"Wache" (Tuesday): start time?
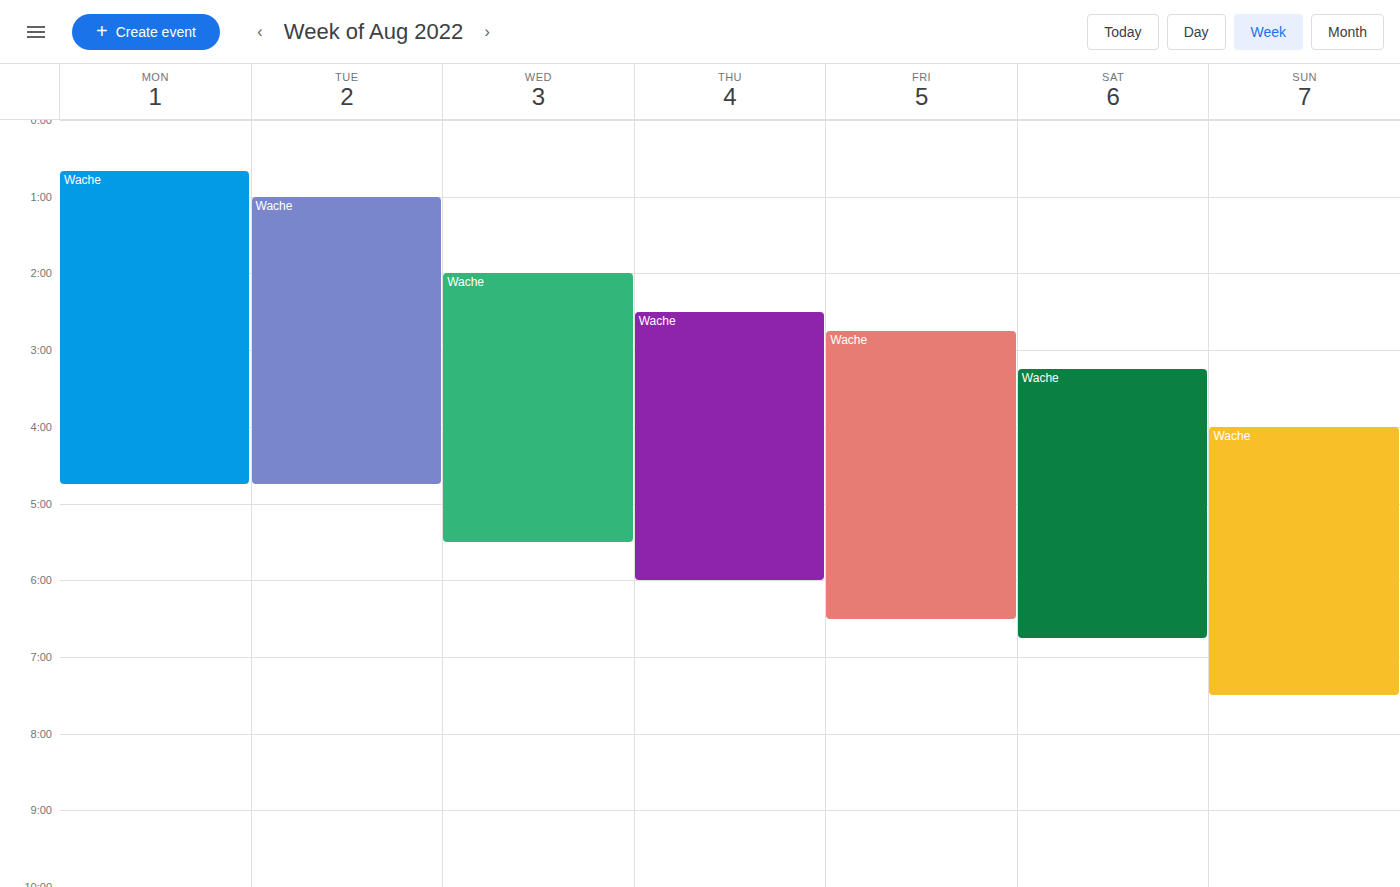
01:00